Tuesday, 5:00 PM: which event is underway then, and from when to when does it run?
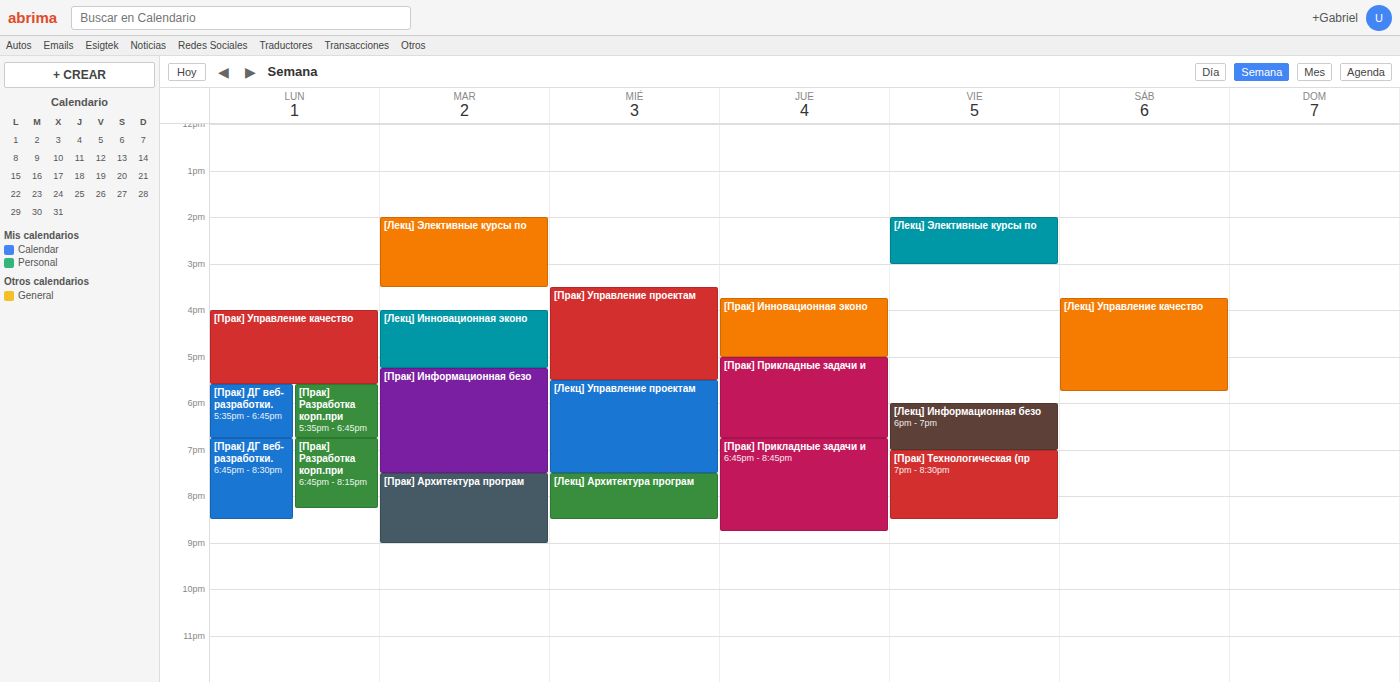
"[Лекц] Инновационная эконо", 4:00 PM to 5:15 PM